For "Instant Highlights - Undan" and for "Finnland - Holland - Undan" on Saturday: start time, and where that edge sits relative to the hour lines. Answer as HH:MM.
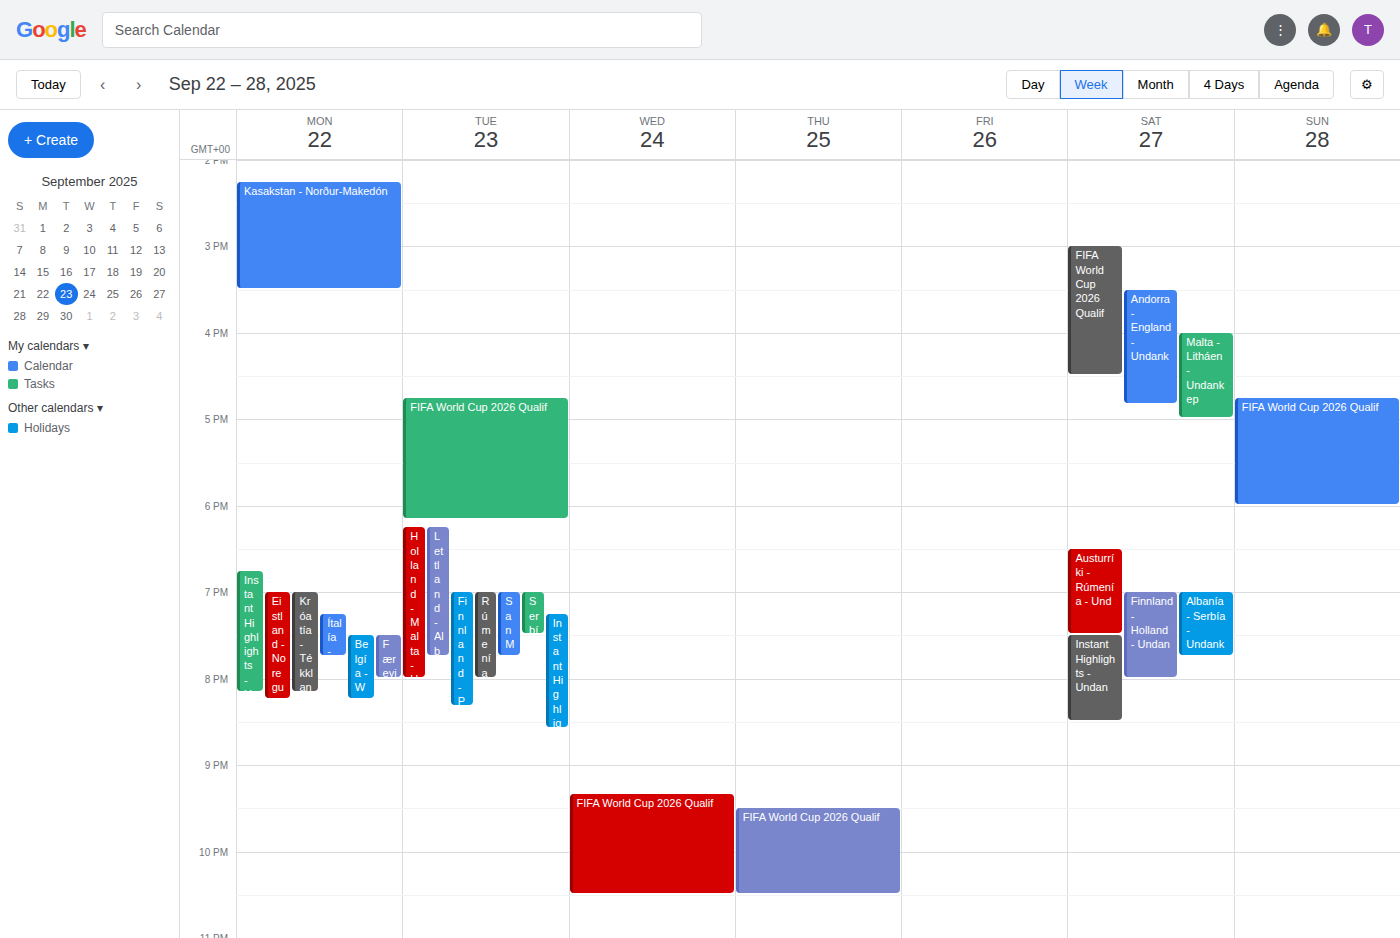
"Instant Highlights - Undan": 19:30, halfway between the 19:00 and 20:00 lines. "Finnland - Holland - Undan": 19:00, exactly on the 19:00 line.